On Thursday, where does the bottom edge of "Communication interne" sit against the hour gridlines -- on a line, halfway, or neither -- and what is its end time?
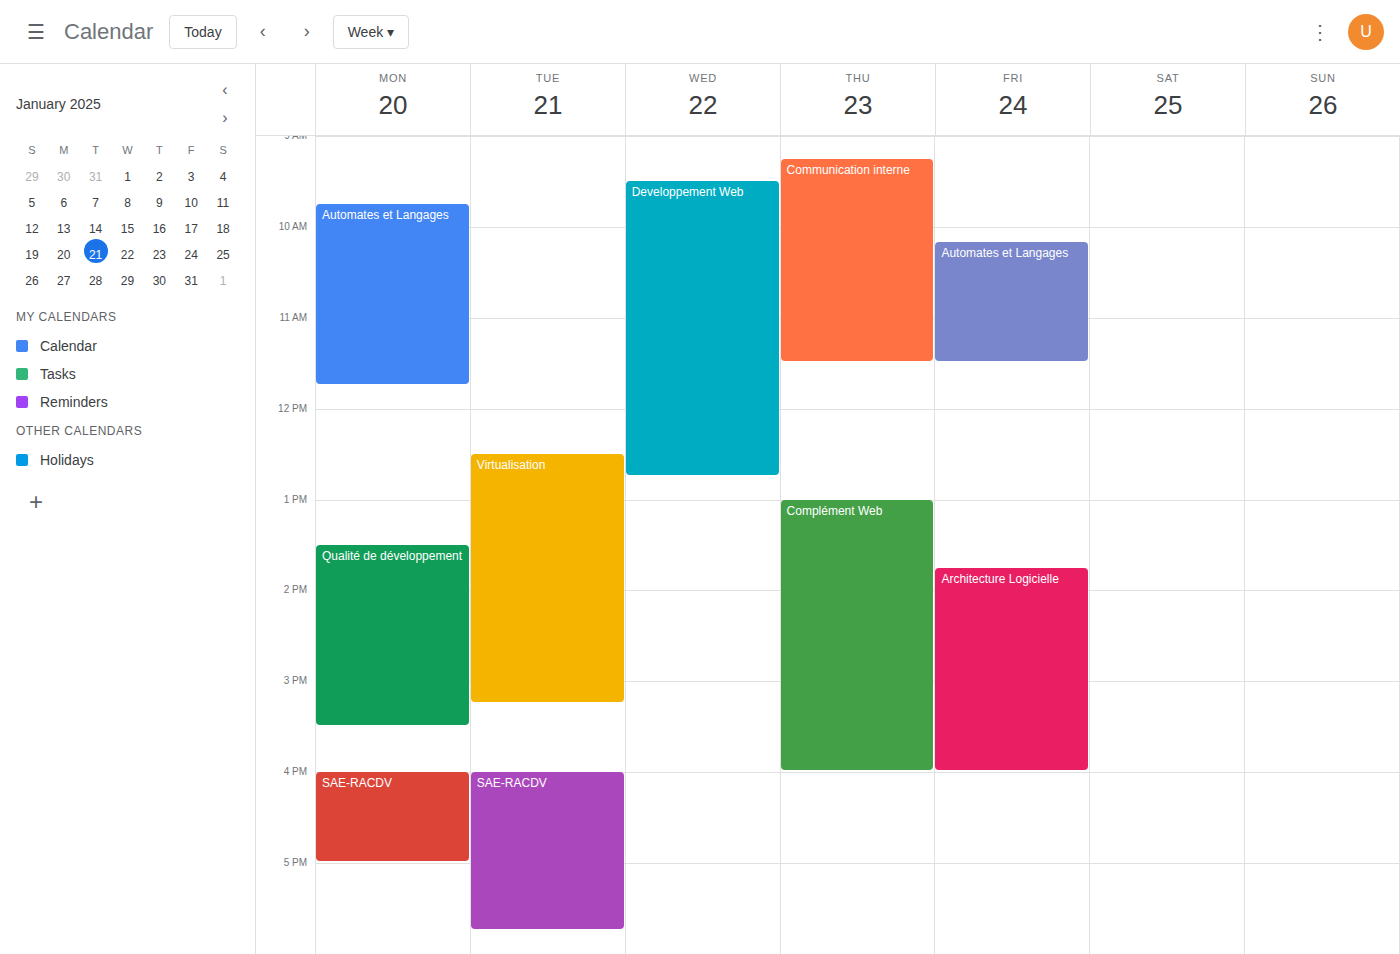
11:30 AM -- halfway between the 11 AM and 12 PM lines.